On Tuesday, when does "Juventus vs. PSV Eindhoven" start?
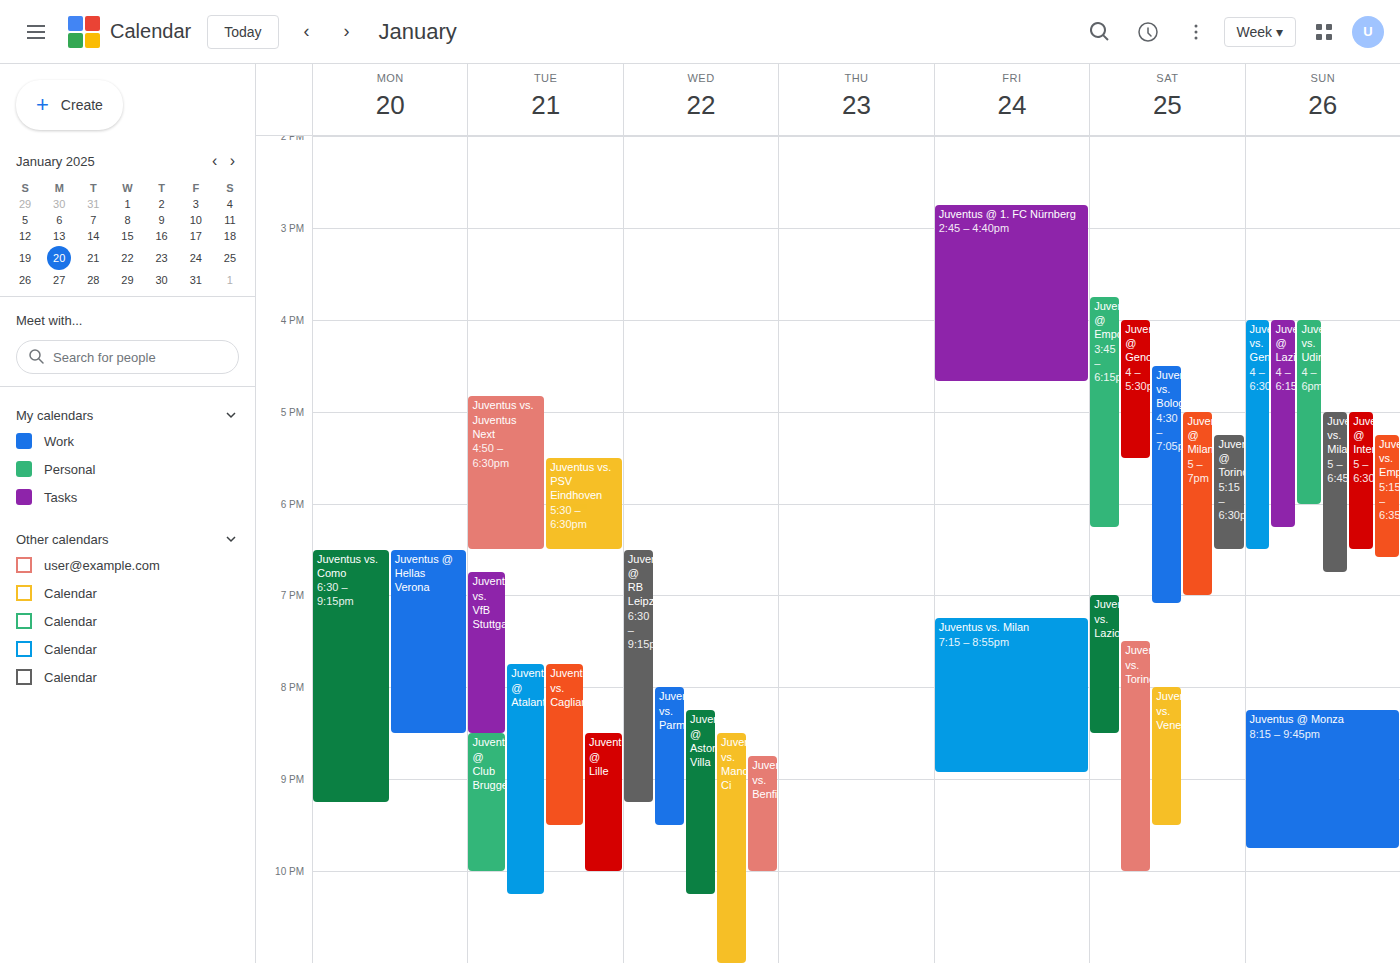
5:30 PM